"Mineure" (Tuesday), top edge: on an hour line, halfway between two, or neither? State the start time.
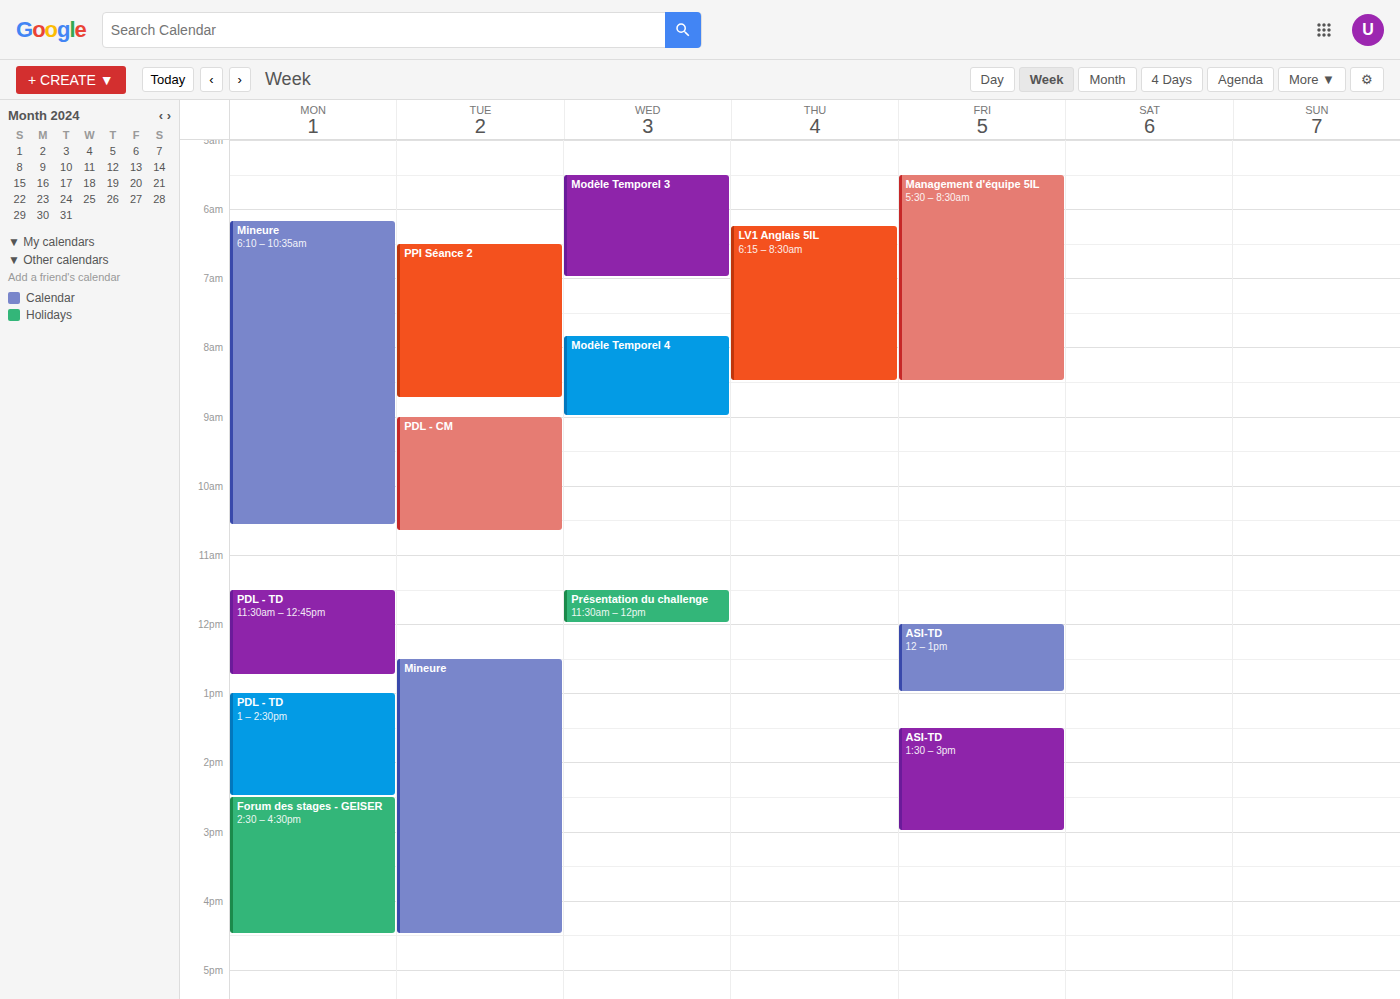
12:30 PM -- halfway between the 12 PM and 1 PM lines.